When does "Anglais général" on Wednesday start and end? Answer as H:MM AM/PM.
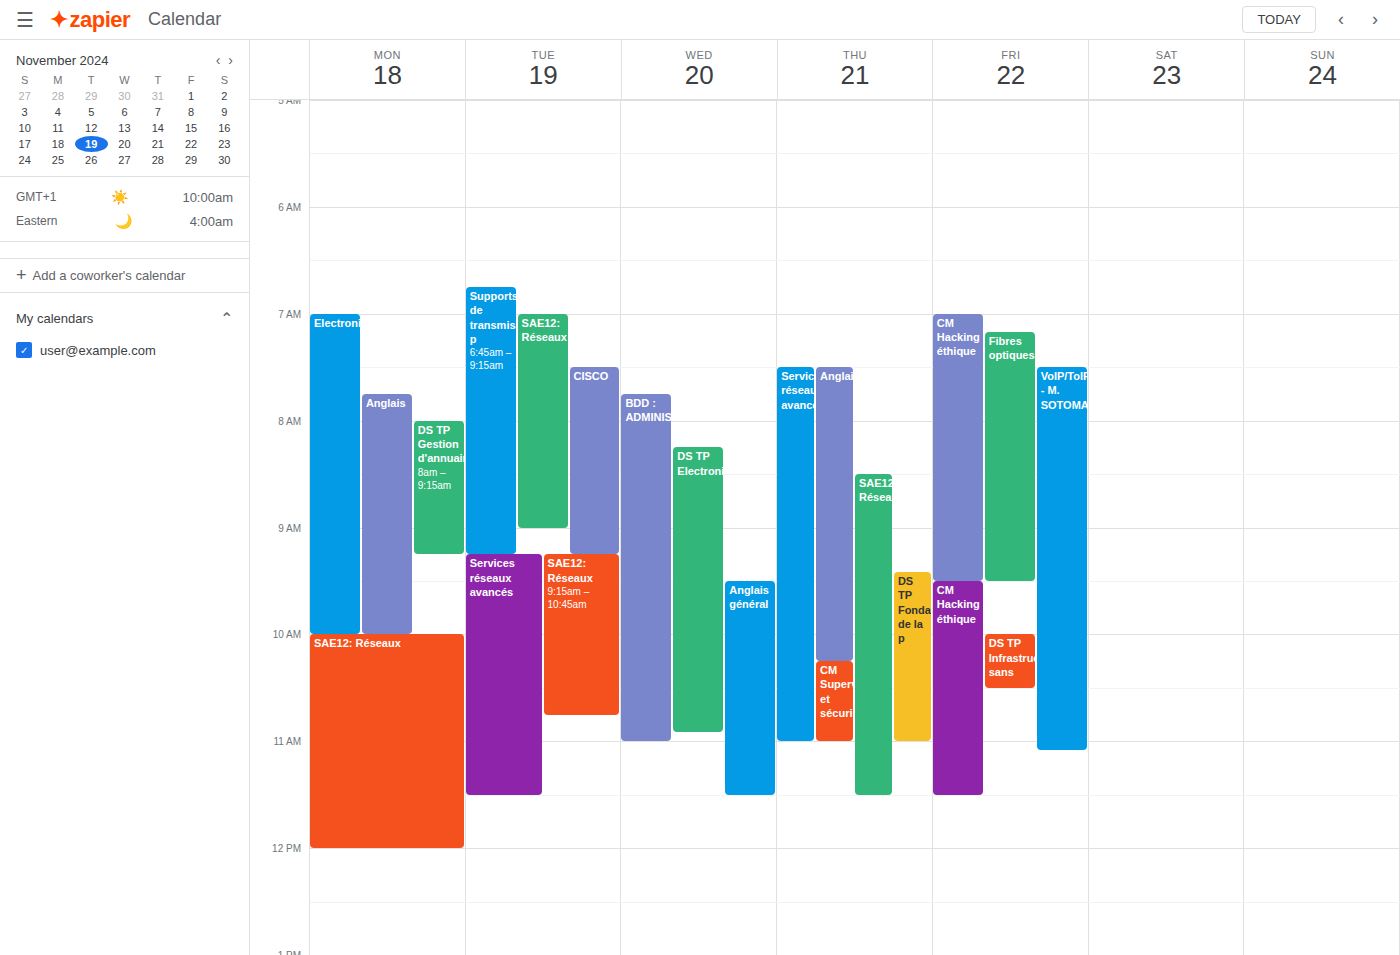
9:30 AM to 11:30 AM